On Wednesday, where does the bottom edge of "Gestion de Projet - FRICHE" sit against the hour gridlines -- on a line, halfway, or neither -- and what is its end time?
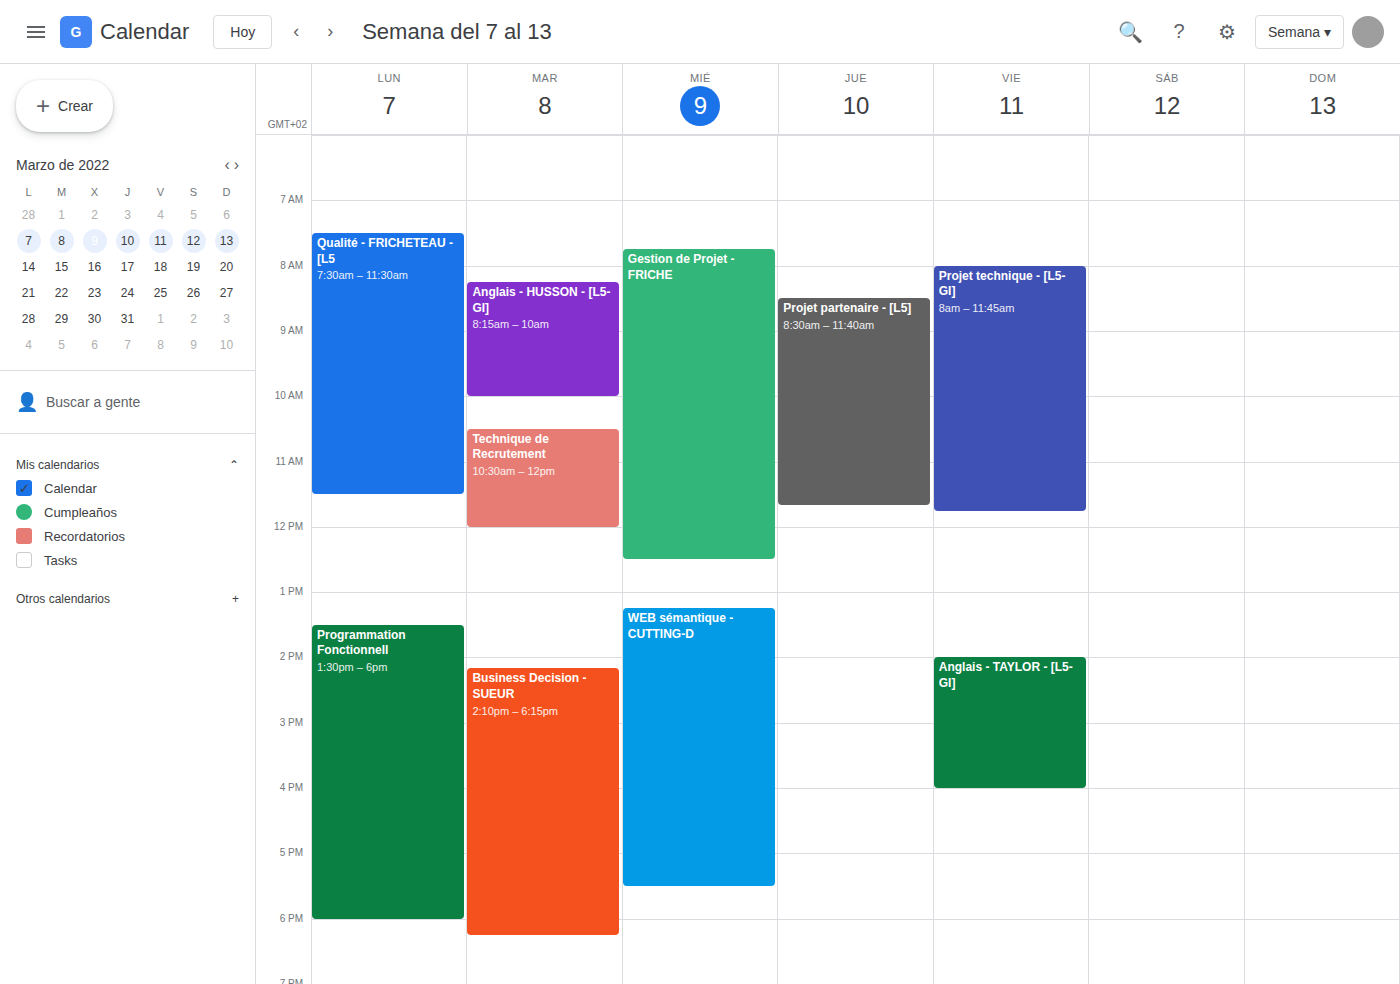
12:30 PM -- halfway between the 12 PM and 1 PM lines.